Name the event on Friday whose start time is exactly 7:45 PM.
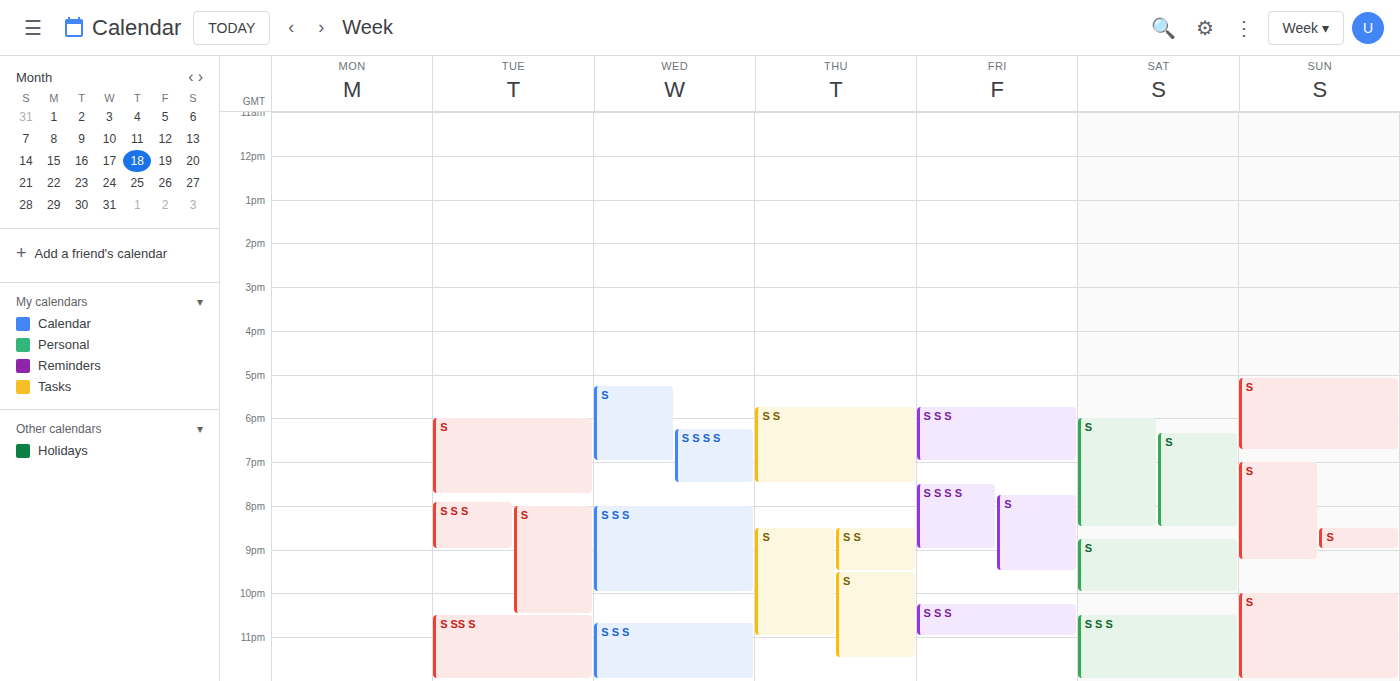
"S"